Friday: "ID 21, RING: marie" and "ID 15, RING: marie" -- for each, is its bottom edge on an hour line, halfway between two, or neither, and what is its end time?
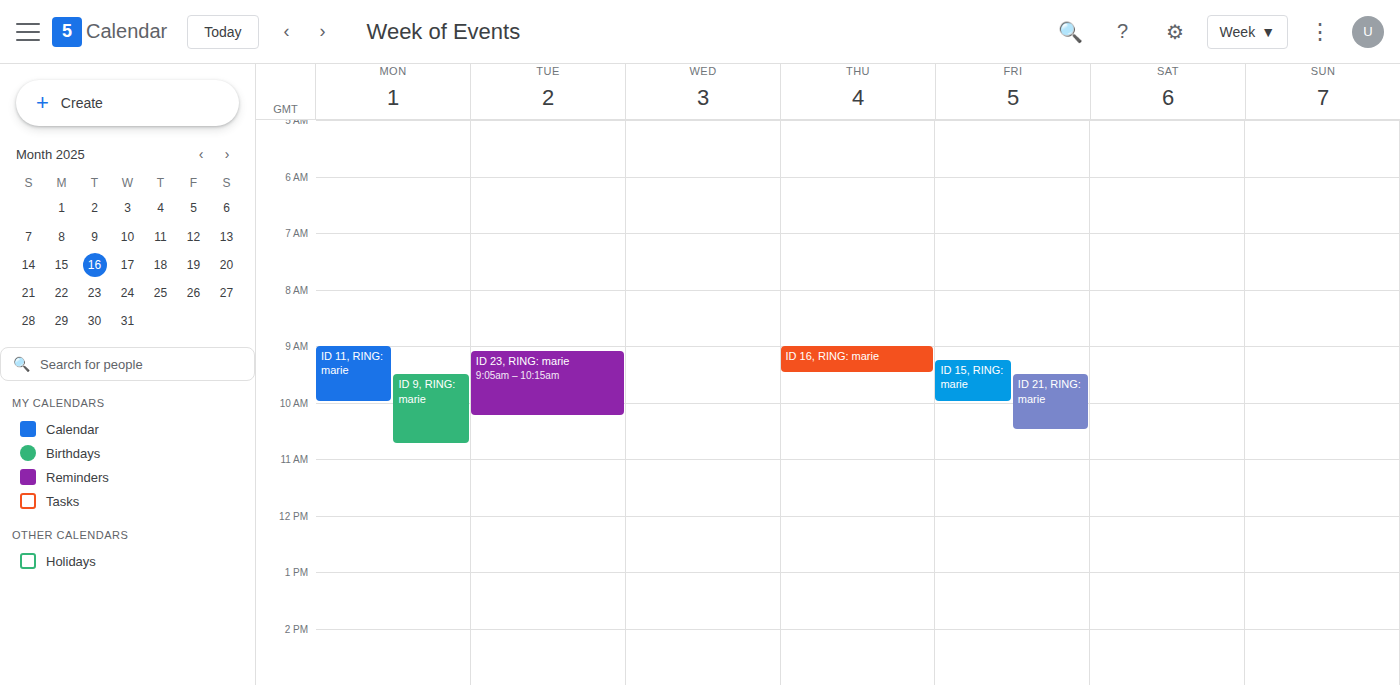
"ID 21, RING: marie": 10:30 AM, halfway between the 10 AM and 11 AM lines. "ID 15, RING: marie": 10:00 AM, exactly on the 10 AM line.